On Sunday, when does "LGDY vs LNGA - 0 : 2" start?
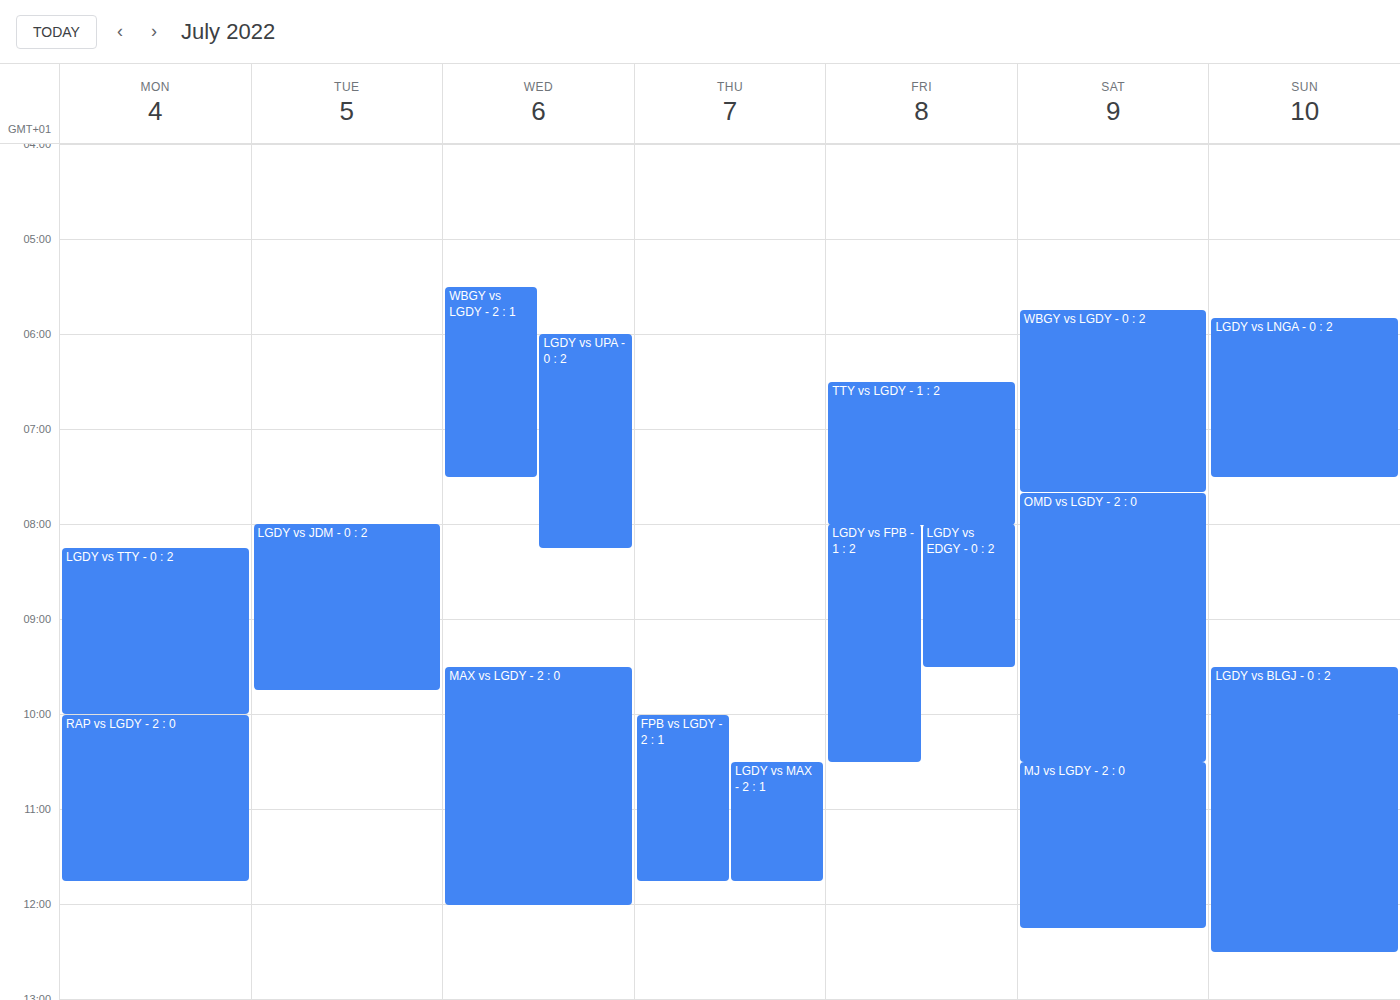
5:50 AM